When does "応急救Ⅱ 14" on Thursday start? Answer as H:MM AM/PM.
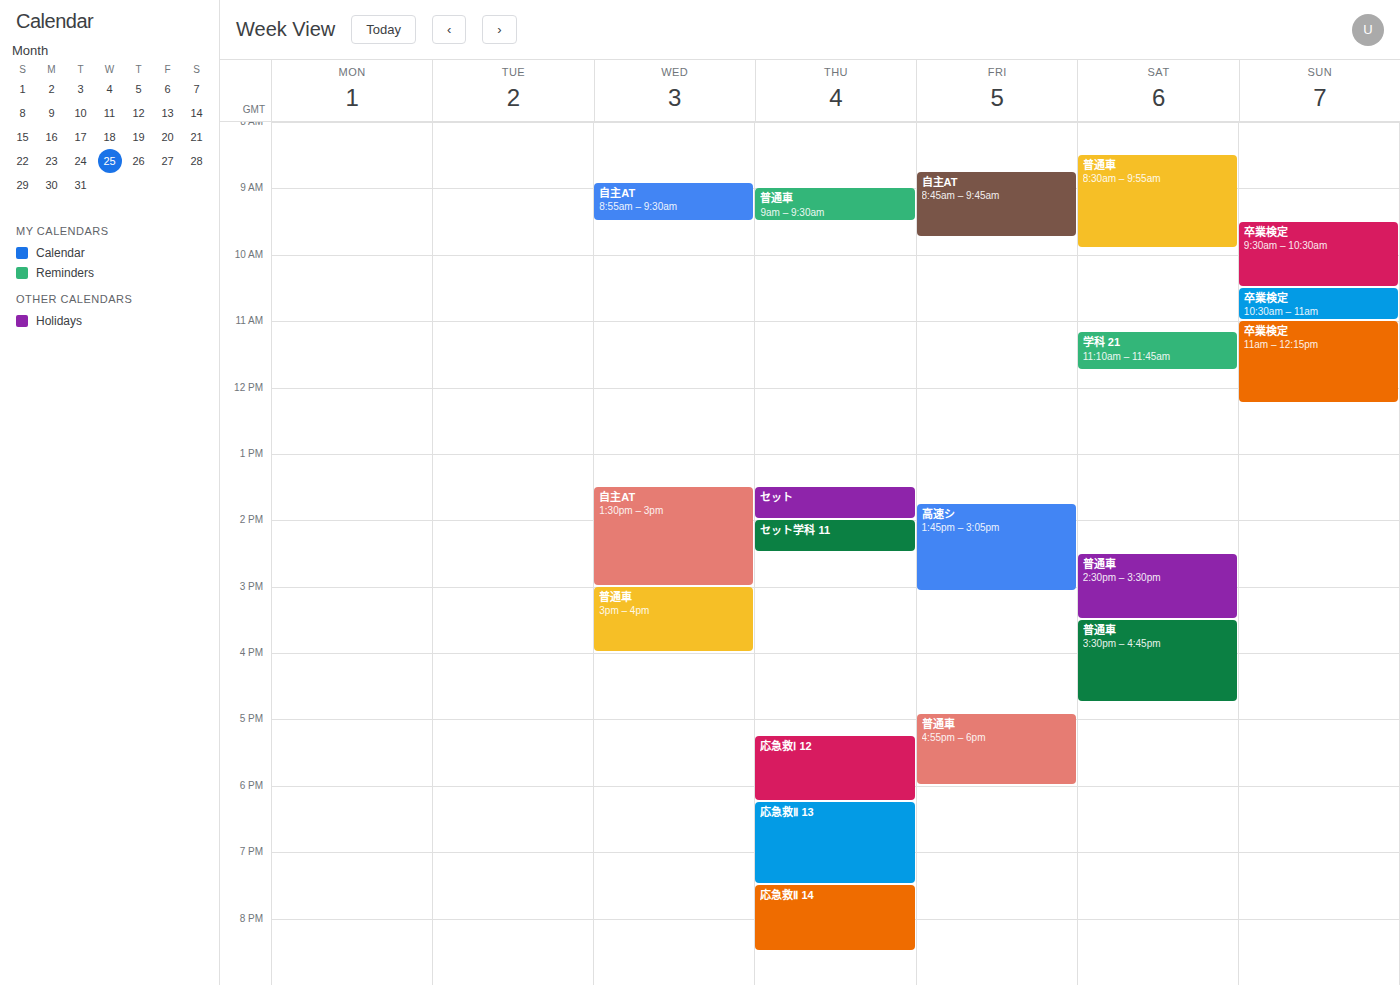
7:30 PM